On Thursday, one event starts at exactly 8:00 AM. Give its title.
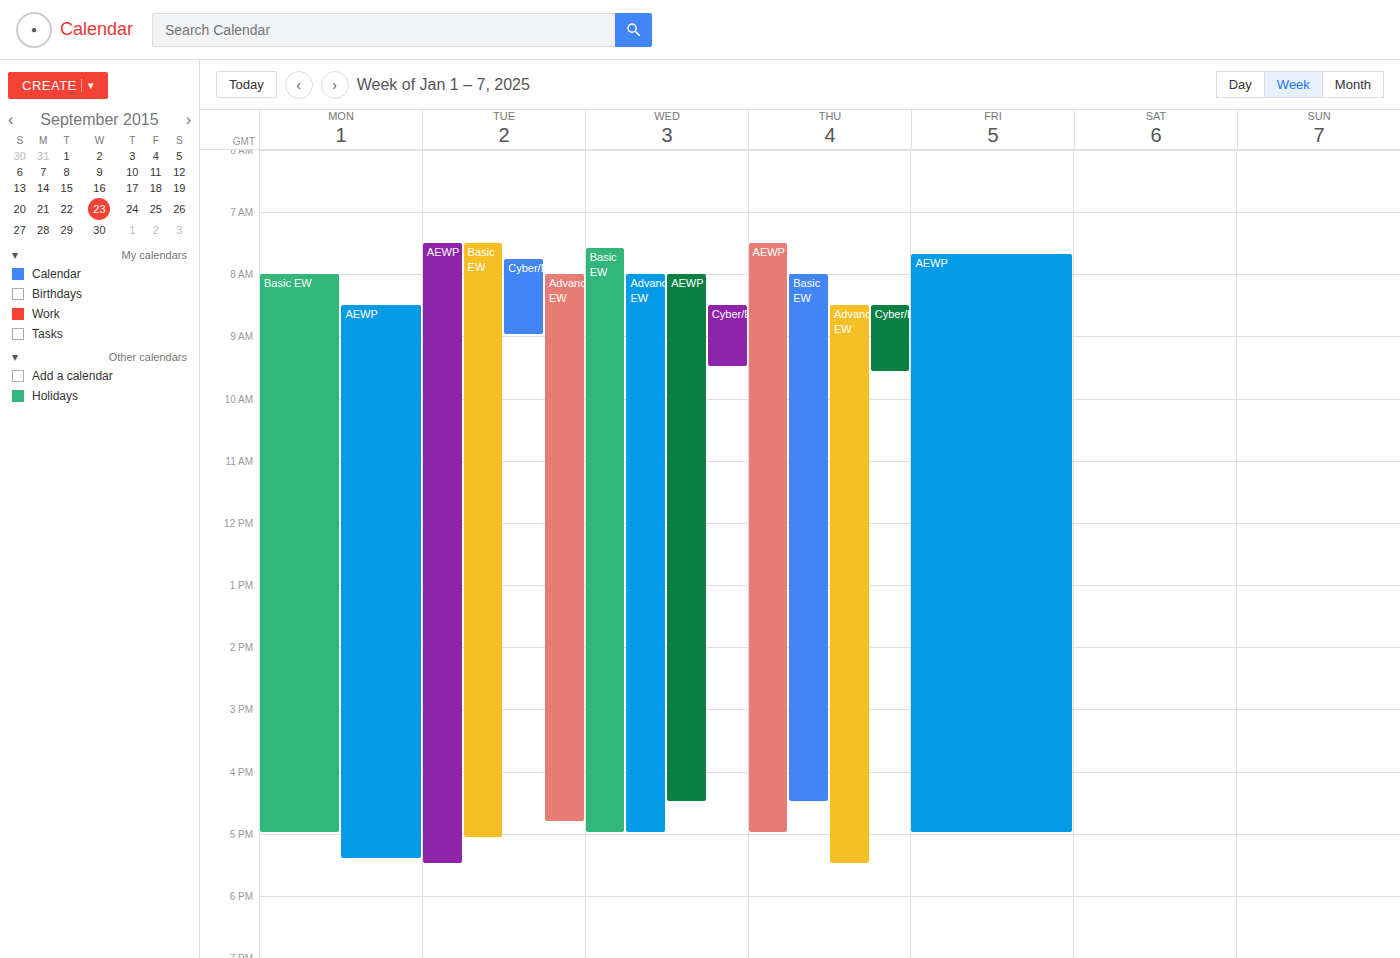
"Basic EW"